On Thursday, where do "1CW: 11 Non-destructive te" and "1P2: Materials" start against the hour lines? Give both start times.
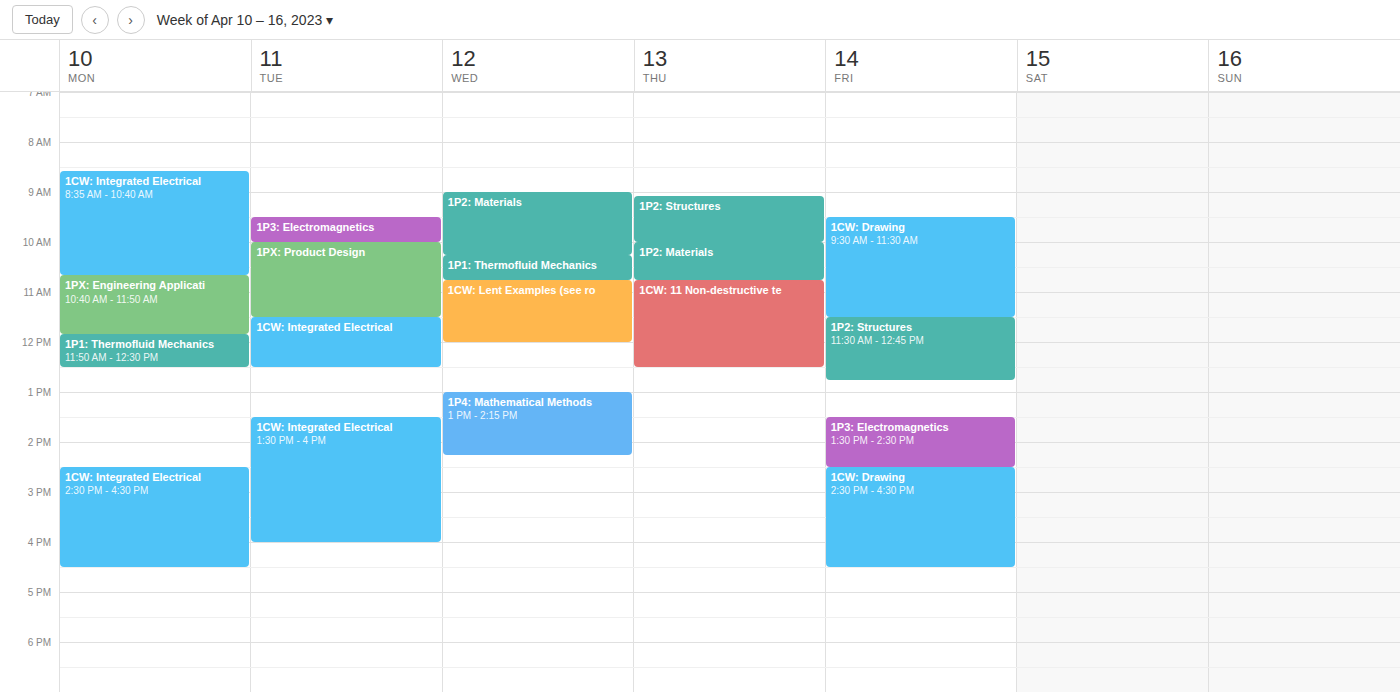
"1CW: 11 Non-destructive te": 10:45, neither: three quarters of the way from the 10:00 line to the 11:00 line. "1P2: Materials": 10:00, exactly on the 10:00 line.